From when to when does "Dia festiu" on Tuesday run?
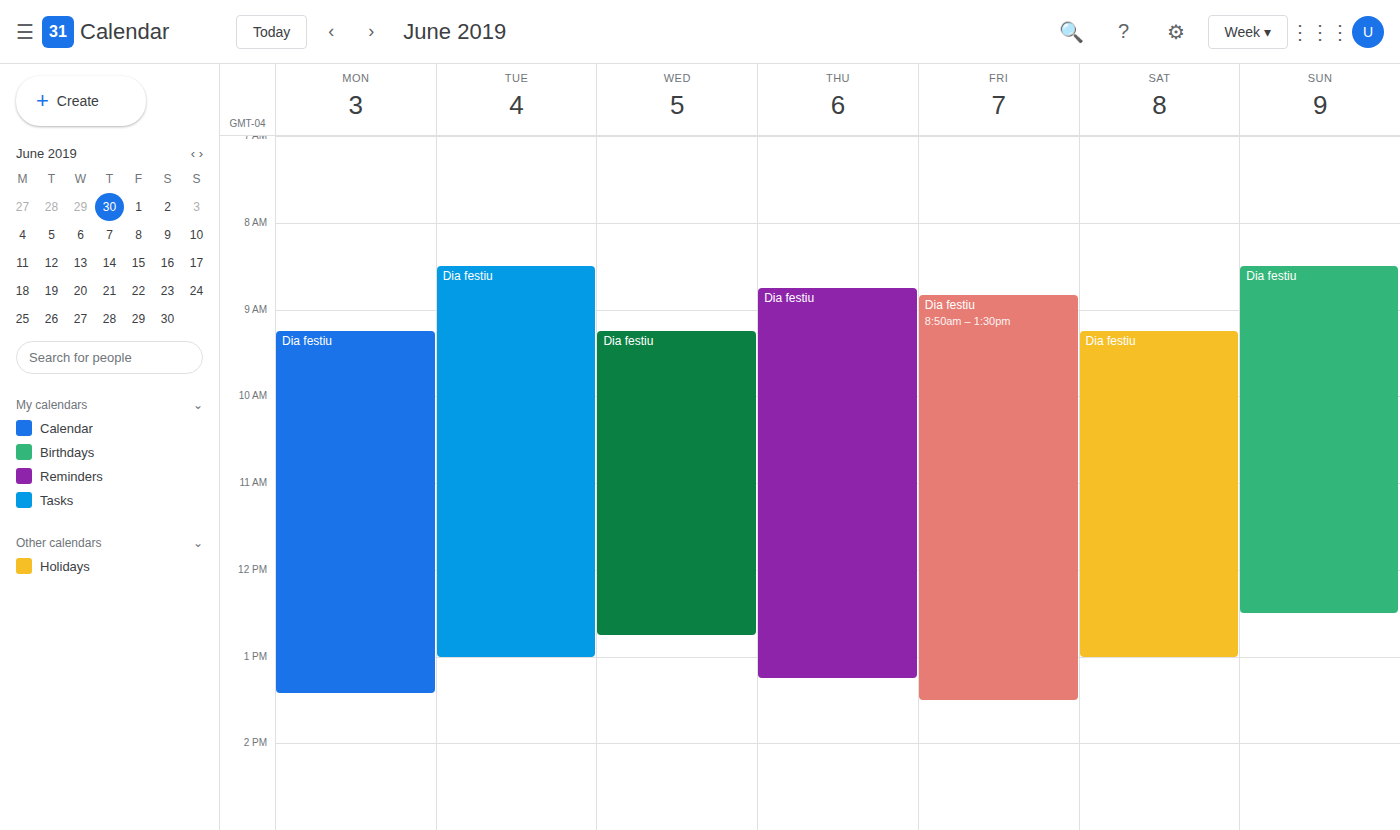
8:30 AM to 1:00 PM